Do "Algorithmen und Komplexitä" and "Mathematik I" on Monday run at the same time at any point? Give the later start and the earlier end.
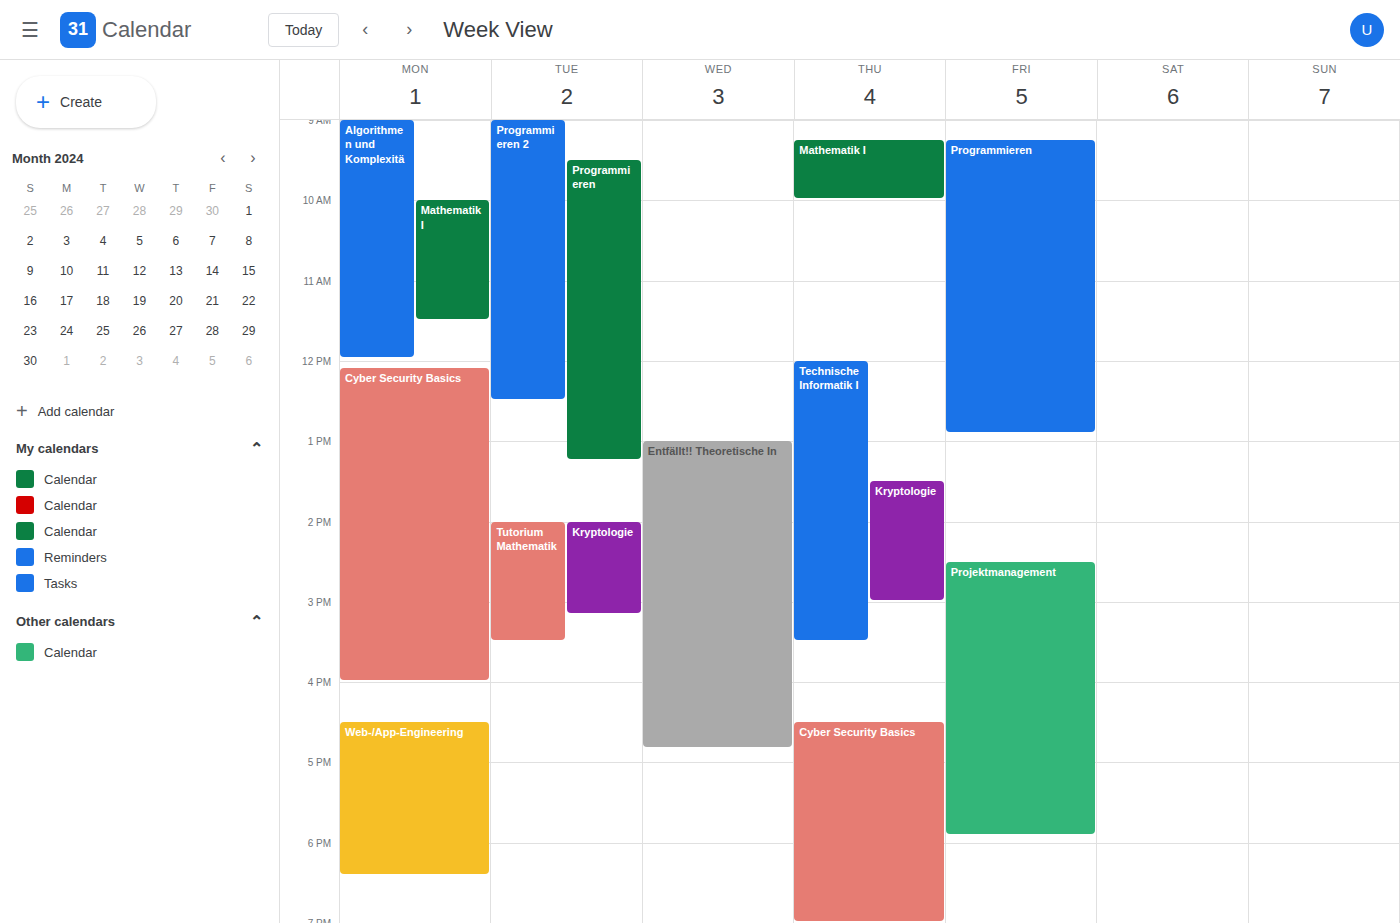
"Mathematik I" runs 10:00 AM to 11:30 AM, inside "Algorithmen und Komplexitä" -- they overlap.